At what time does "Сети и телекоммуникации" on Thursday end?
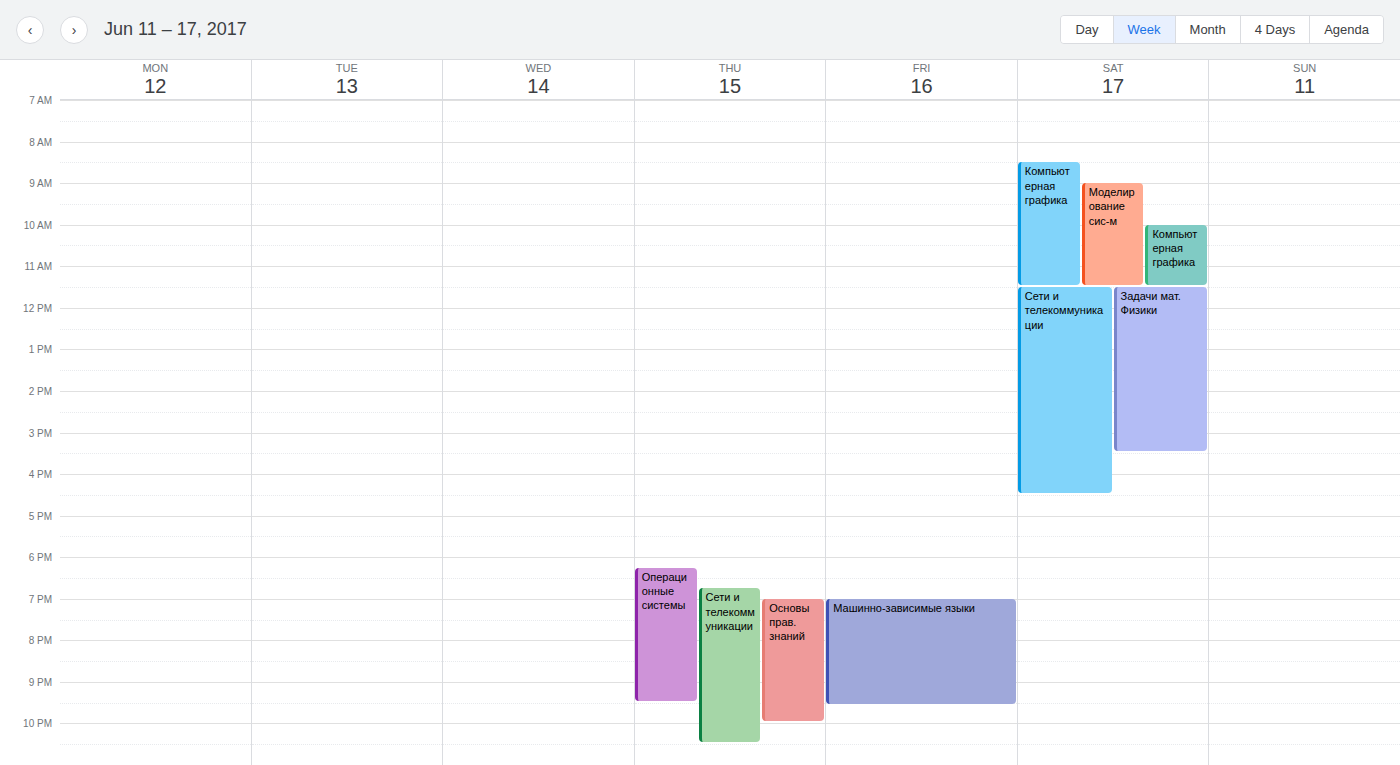
10:30 PM